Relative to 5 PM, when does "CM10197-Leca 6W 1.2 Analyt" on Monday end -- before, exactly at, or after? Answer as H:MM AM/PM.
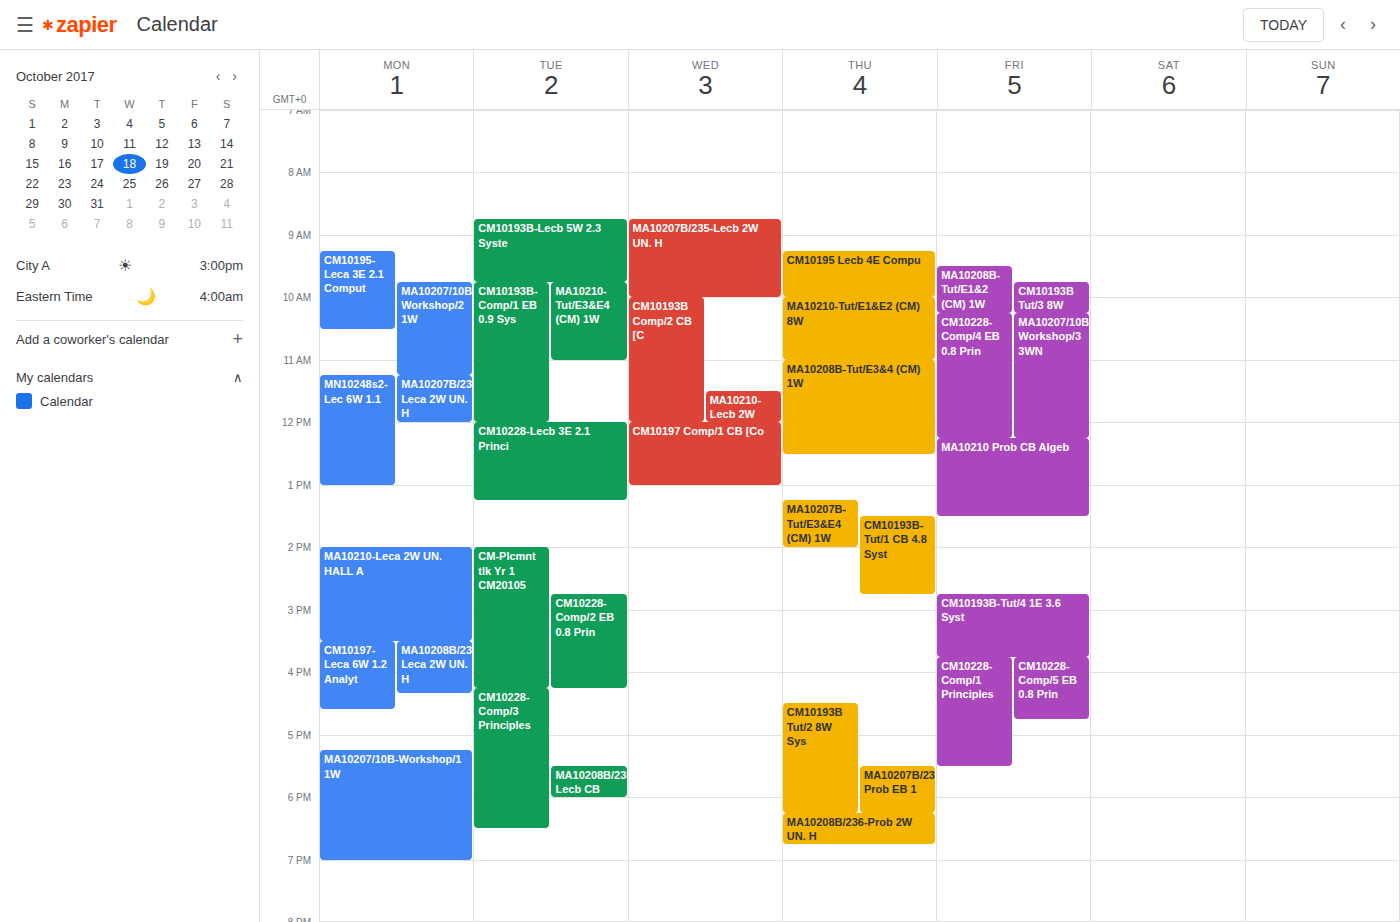
4:35 PM -- before 5 PM, 25 minutes above the 5 PM line.